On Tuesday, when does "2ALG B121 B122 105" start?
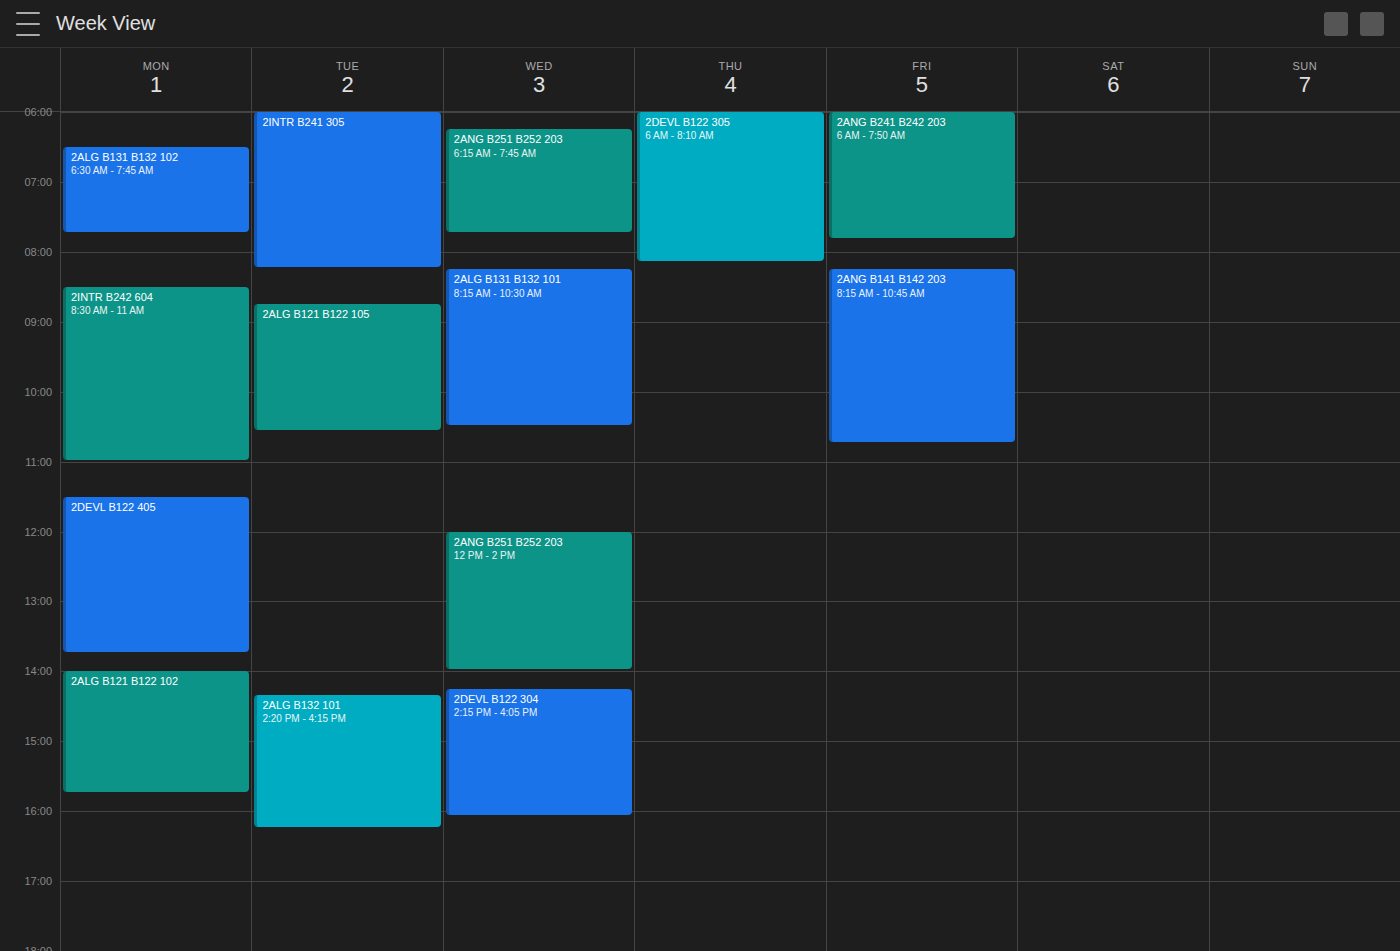
8:45 AM